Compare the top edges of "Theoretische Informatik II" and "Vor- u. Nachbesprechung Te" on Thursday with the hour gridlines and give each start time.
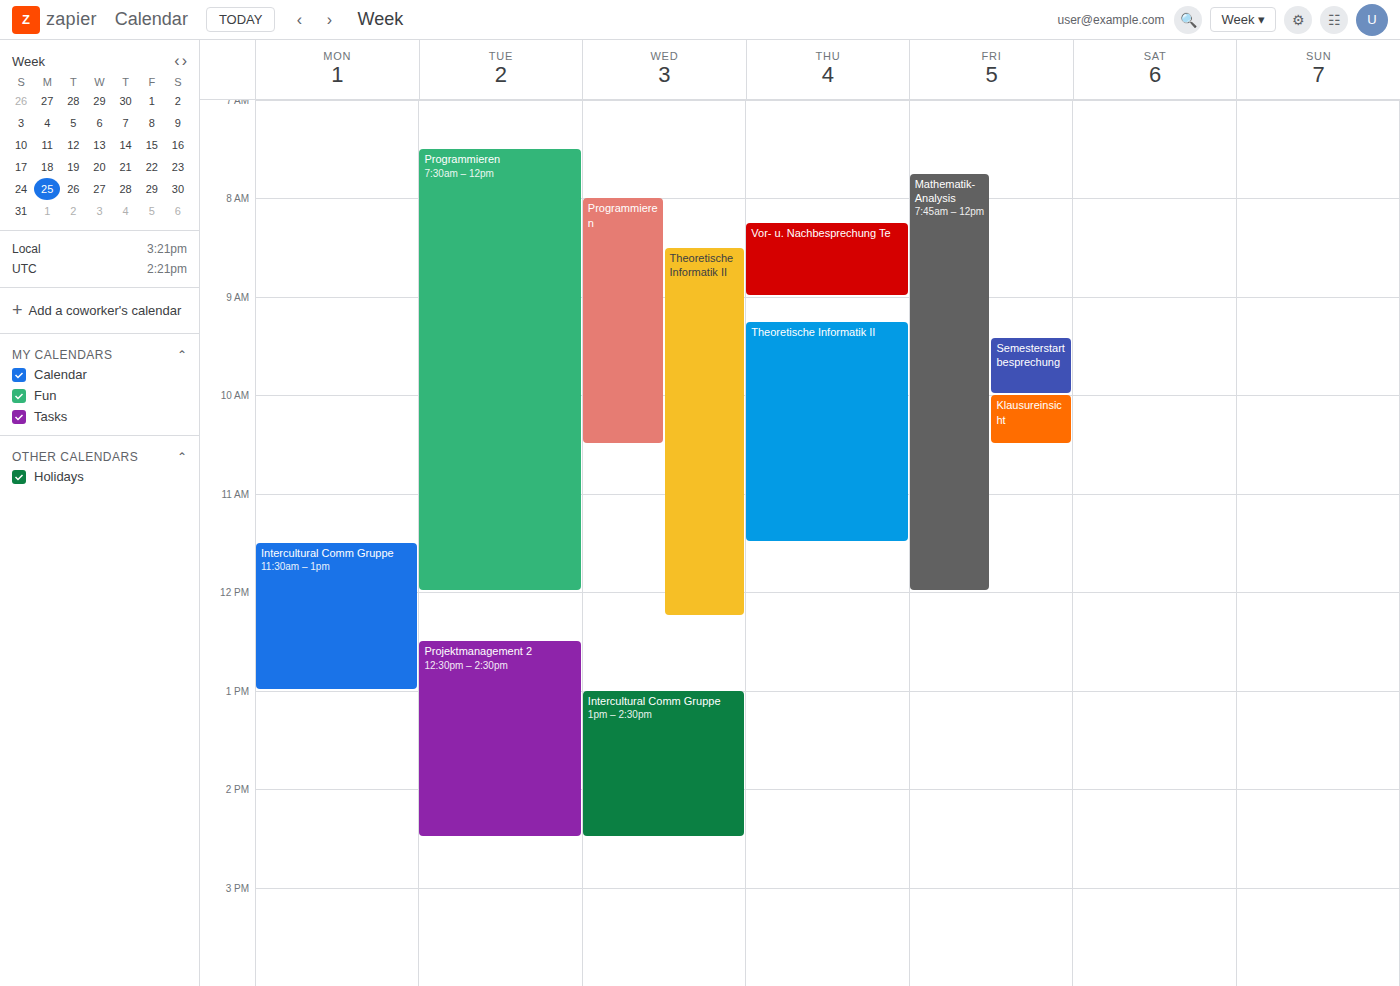
"Theoretische Informatik II": 9:15 AM, neither: a quarter of the way from the 9 AM line to the 10 AM line. "Vor- u. Nachbesprechung Te": 8:15 AM, neither: a quarter of the way from the 8 AM line to the 9 AM line.